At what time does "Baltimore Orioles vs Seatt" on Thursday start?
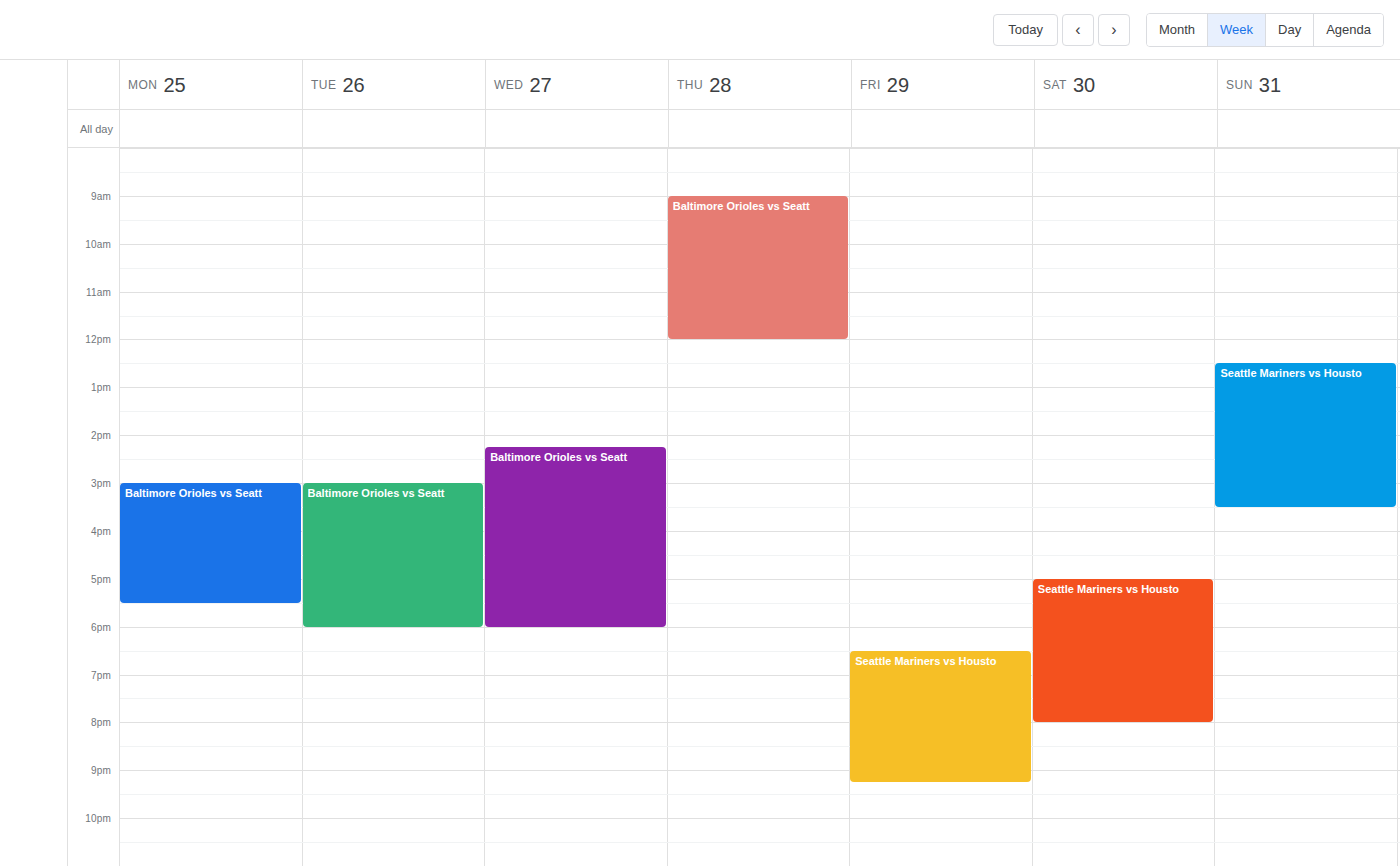
9:00 AM